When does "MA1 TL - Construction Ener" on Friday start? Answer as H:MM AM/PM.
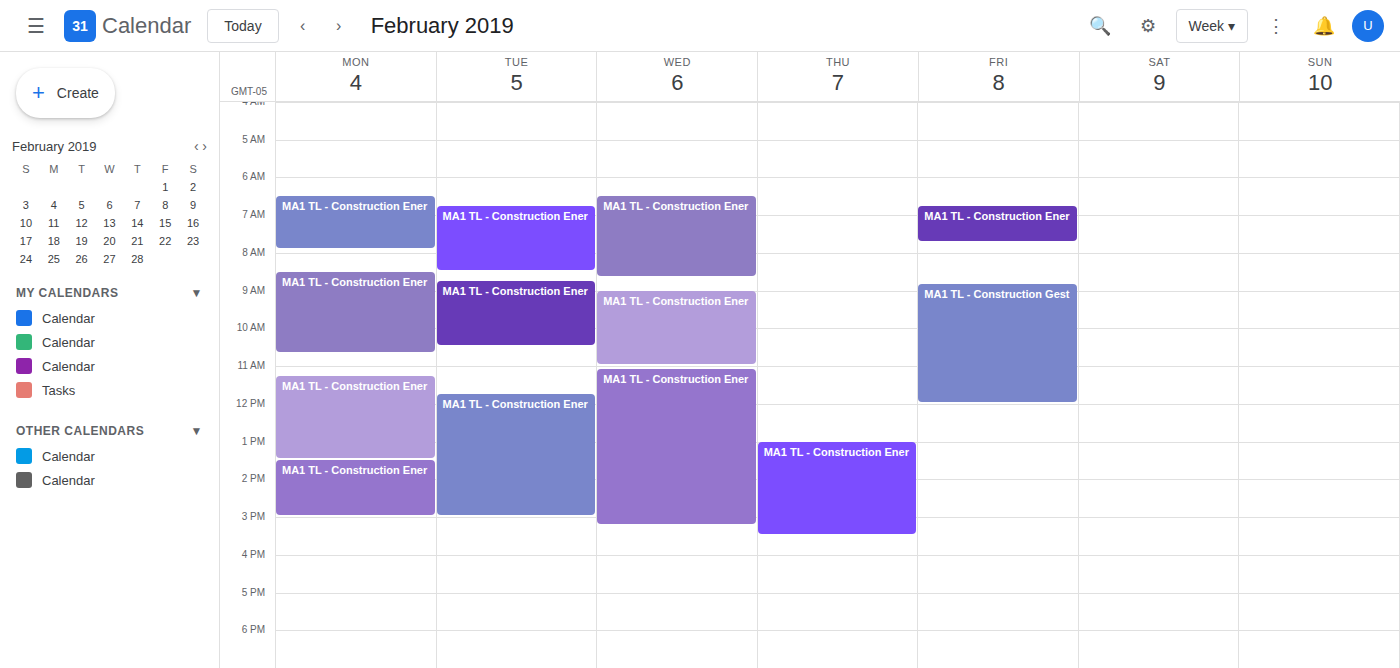
6:45 AM